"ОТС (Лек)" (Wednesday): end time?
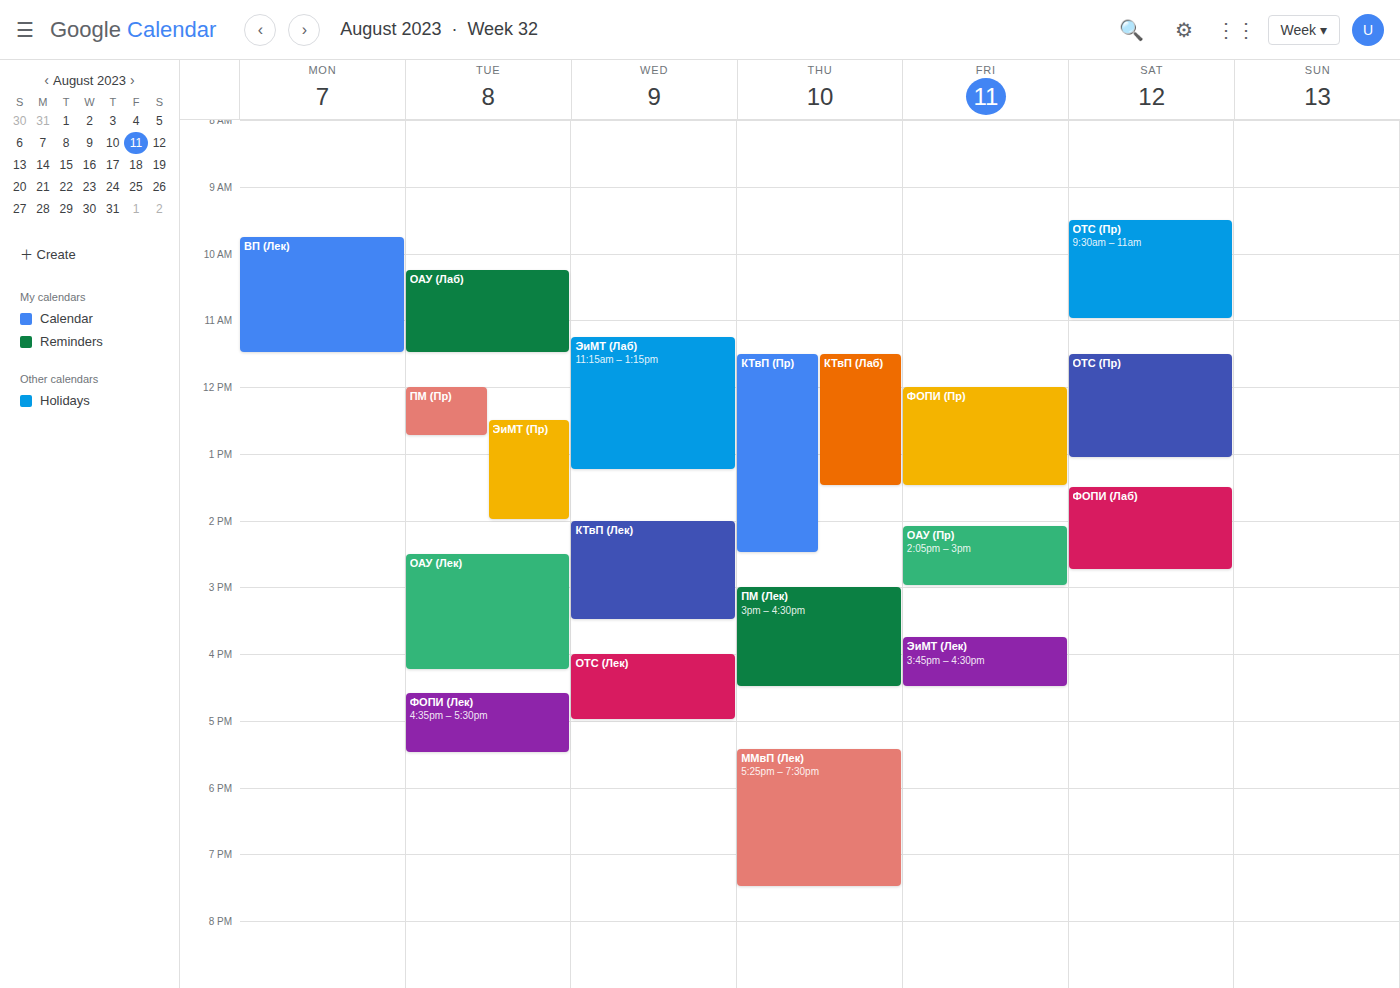
17:00